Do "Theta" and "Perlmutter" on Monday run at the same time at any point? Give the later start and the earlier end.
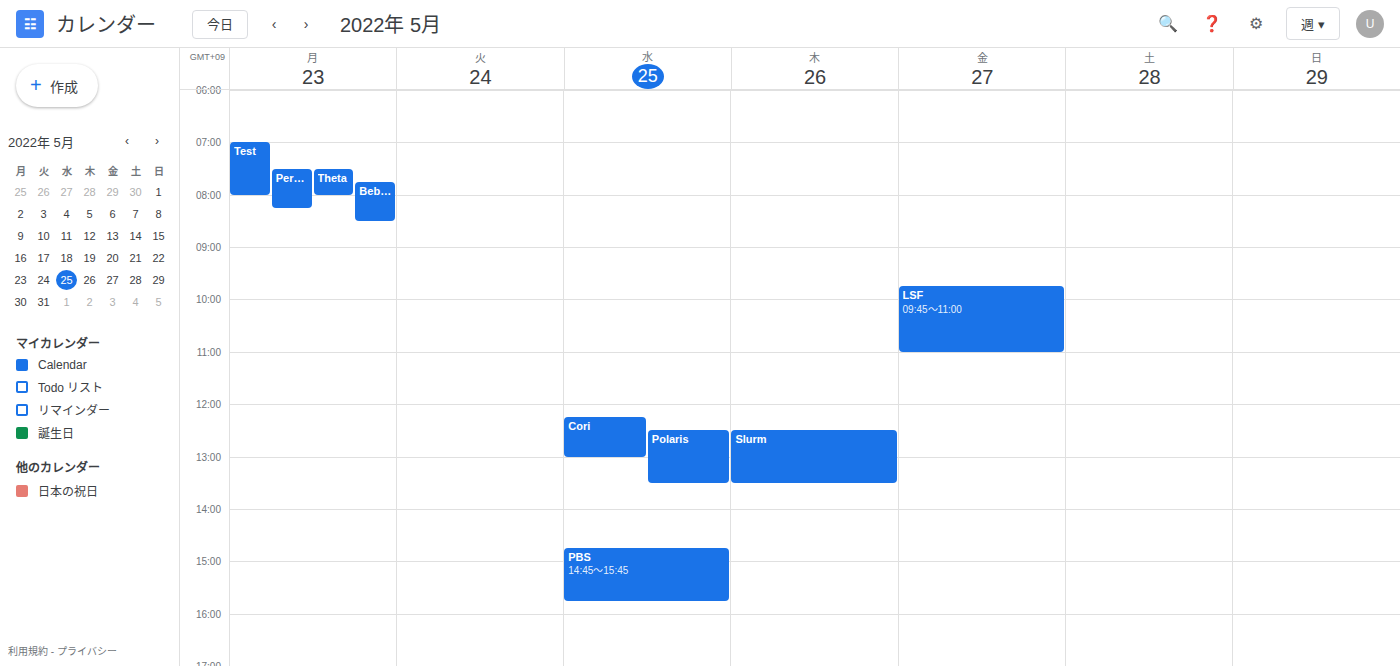
"Perlmutter" starts at 7:30 AM, before "Theta" ends at 8:00 AM -- they overlap.